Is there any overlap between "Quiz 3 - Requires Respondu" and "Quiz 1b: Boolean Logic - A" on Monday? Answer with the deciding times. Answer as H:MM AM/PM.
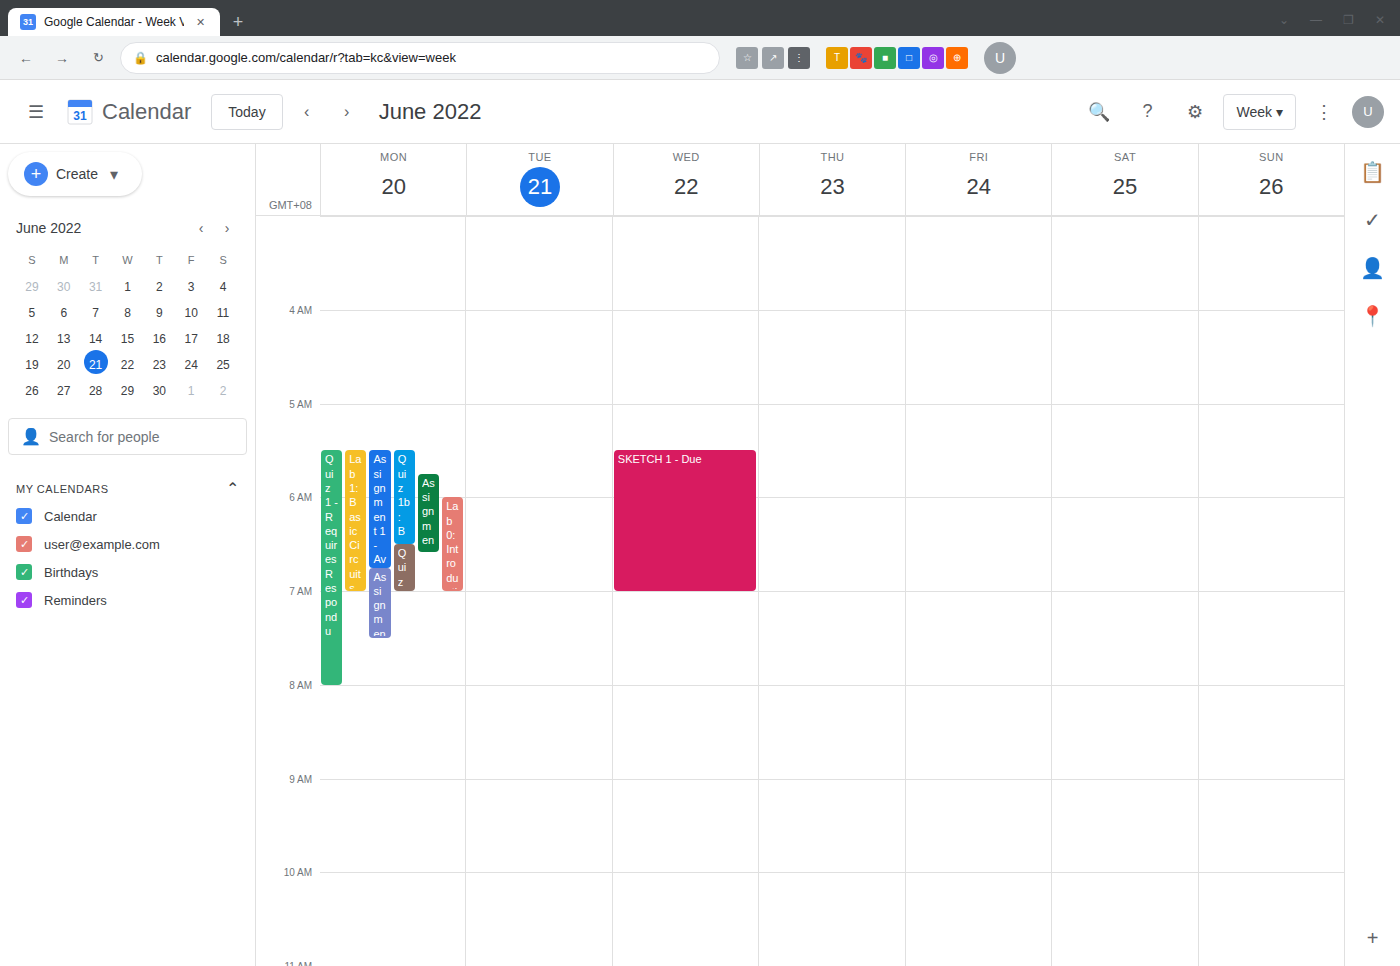
"Quiz 1b: Boolean Logic - A" ends at 6:30 AM, exactly when "Quiz 3 - Requires Respondu" starts -- they touch but do not overlap.